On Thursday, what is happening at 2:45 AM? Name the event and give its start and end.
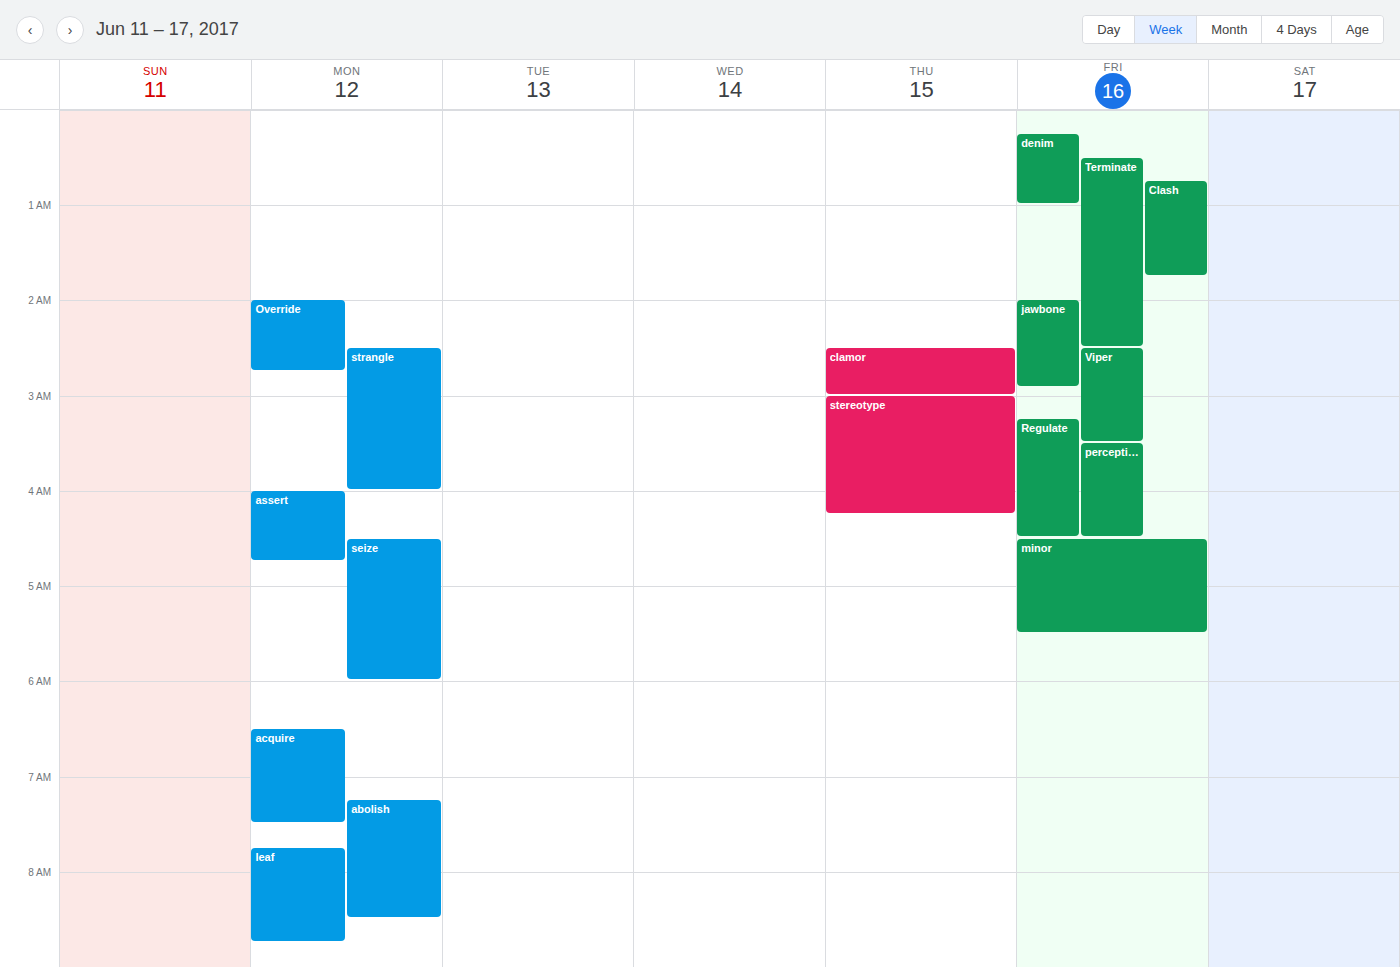
"clamor", 2:30 AM to 3:00 AM